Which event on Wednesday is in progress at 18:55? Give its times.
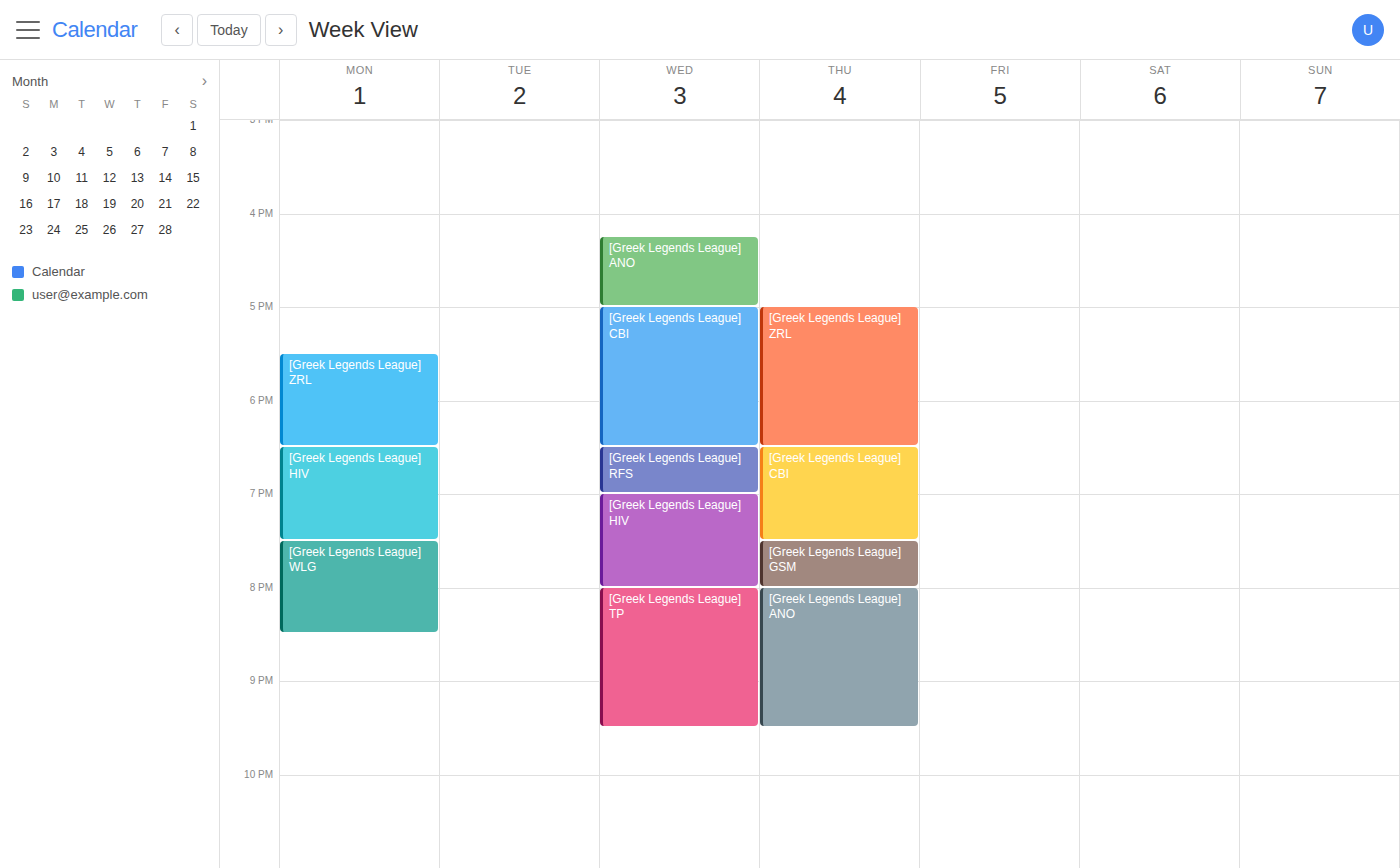
"[Greek Legends League] RFS", 18:30 to 19:00